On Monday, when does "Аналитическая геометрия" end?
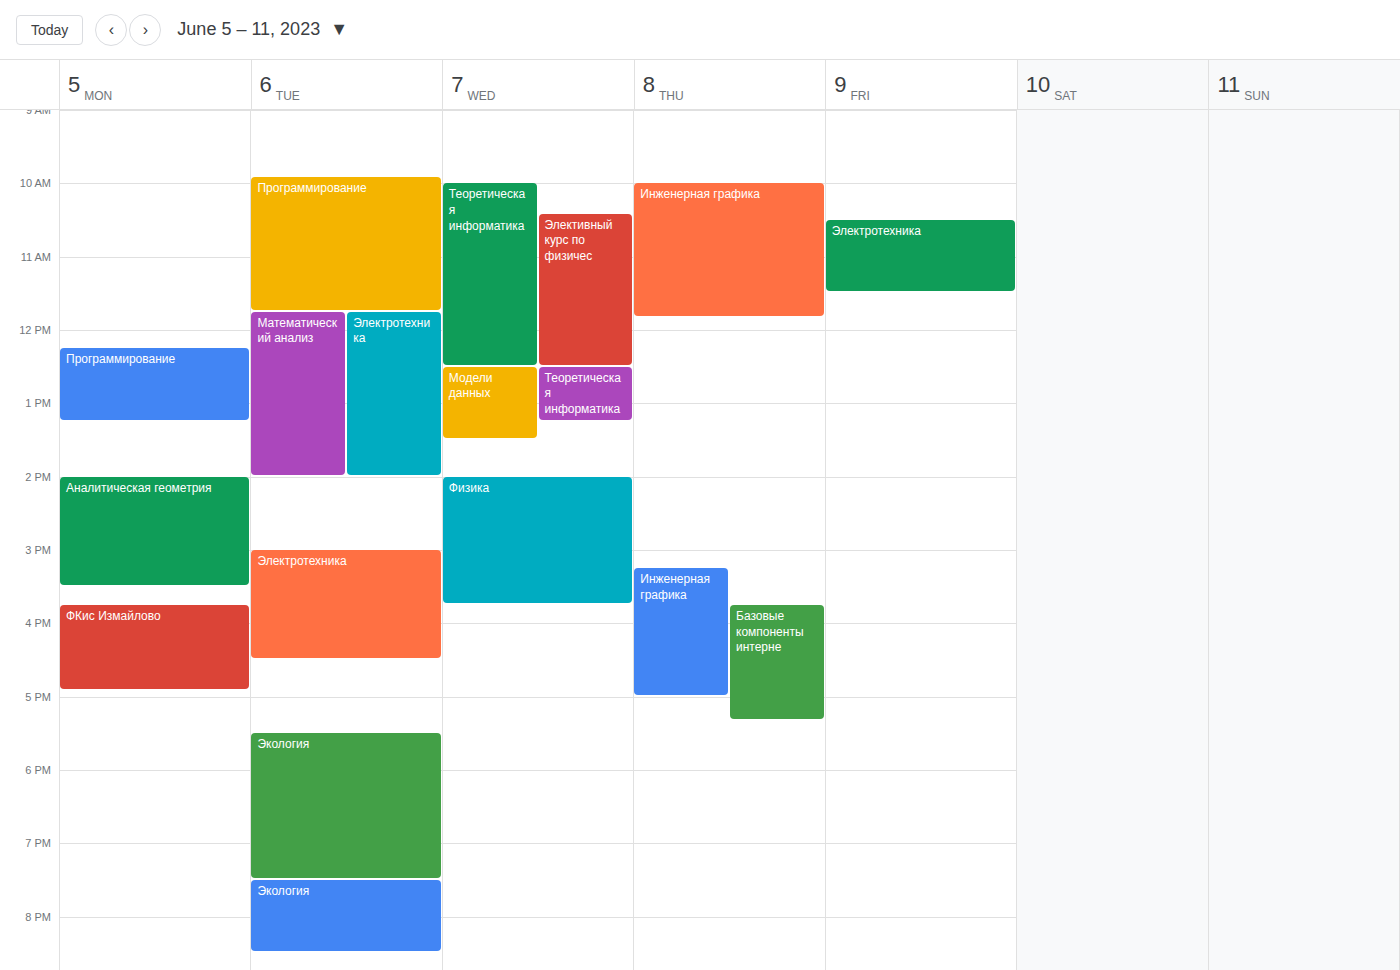
15:30